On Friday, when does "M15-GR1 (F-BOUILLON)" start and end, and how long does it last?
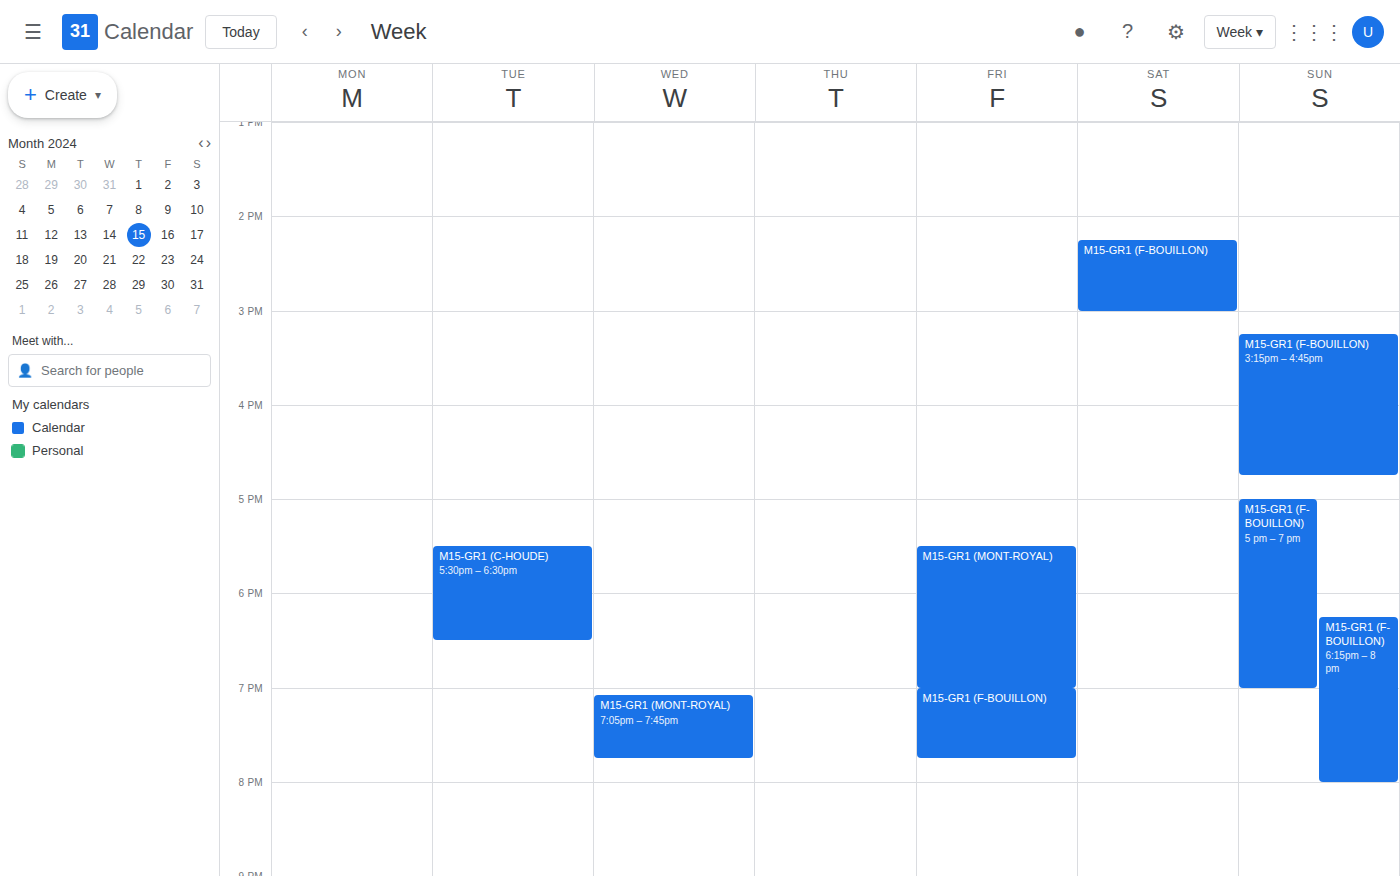
7:00 PM to 7:45 PM, 45 minutes